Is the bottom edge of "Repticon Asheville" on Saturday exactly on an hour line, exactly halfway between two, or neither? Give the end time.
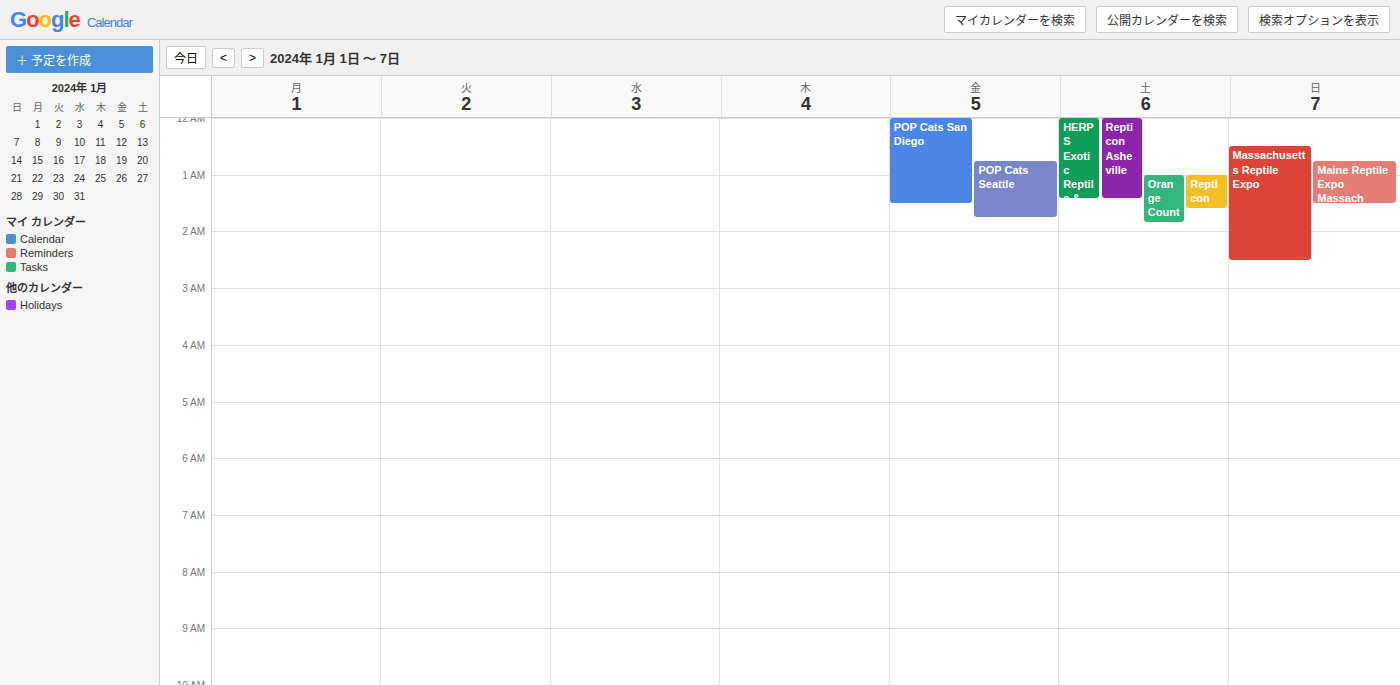
1:25 AM -- neither: 25 minutes below the 1 AM line and 35 minutes above the 2 AM line.